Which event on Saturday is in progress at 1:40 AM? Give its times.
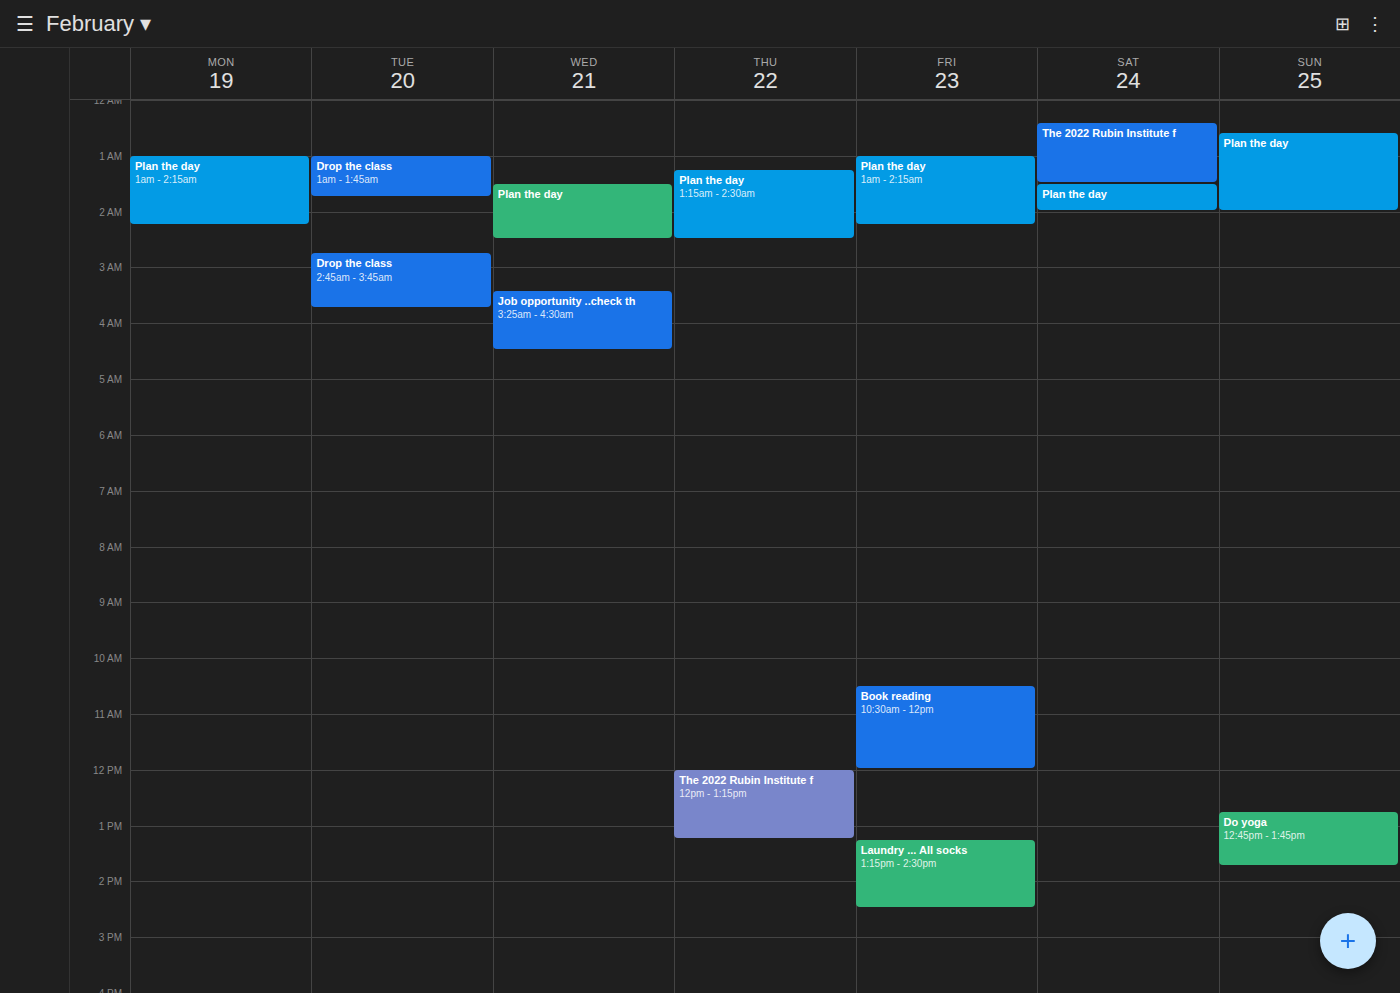
"Plan the day", 1:30 AM to 2:00 AM